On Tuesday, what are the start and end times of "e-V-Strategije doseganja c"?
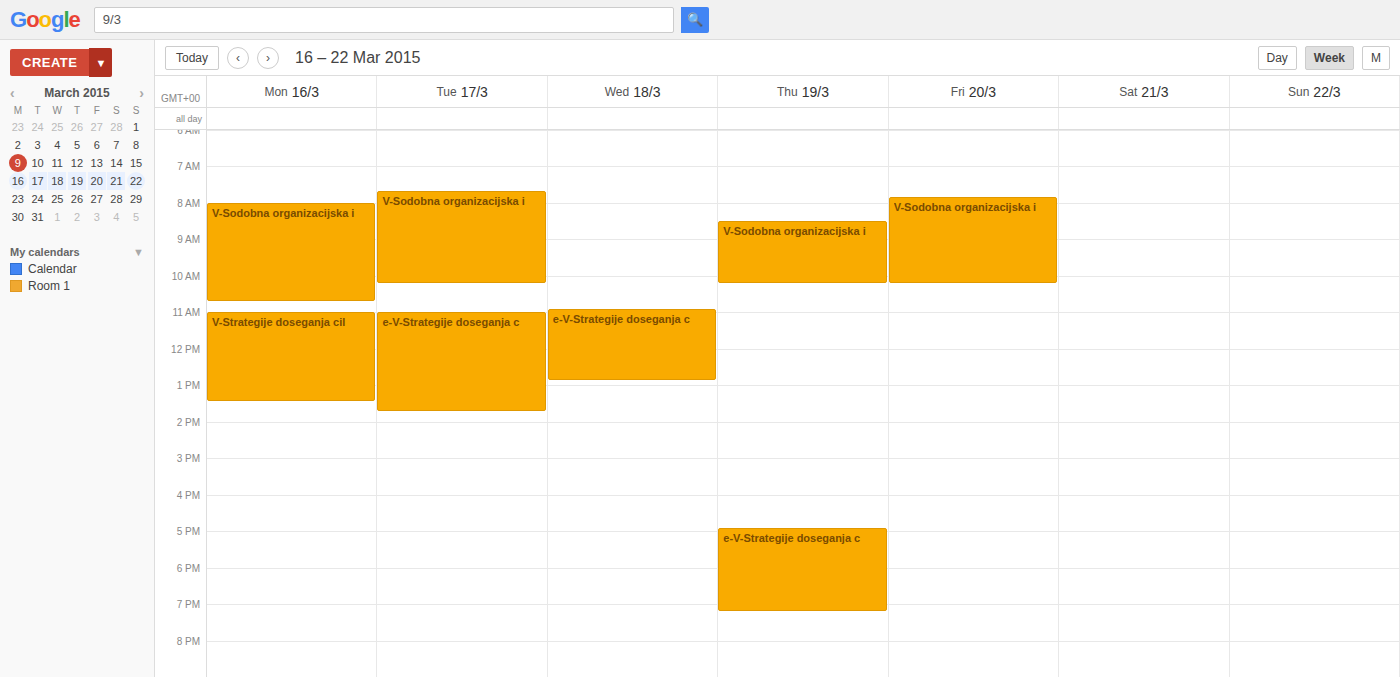
11:00 AM to 1:45 PM